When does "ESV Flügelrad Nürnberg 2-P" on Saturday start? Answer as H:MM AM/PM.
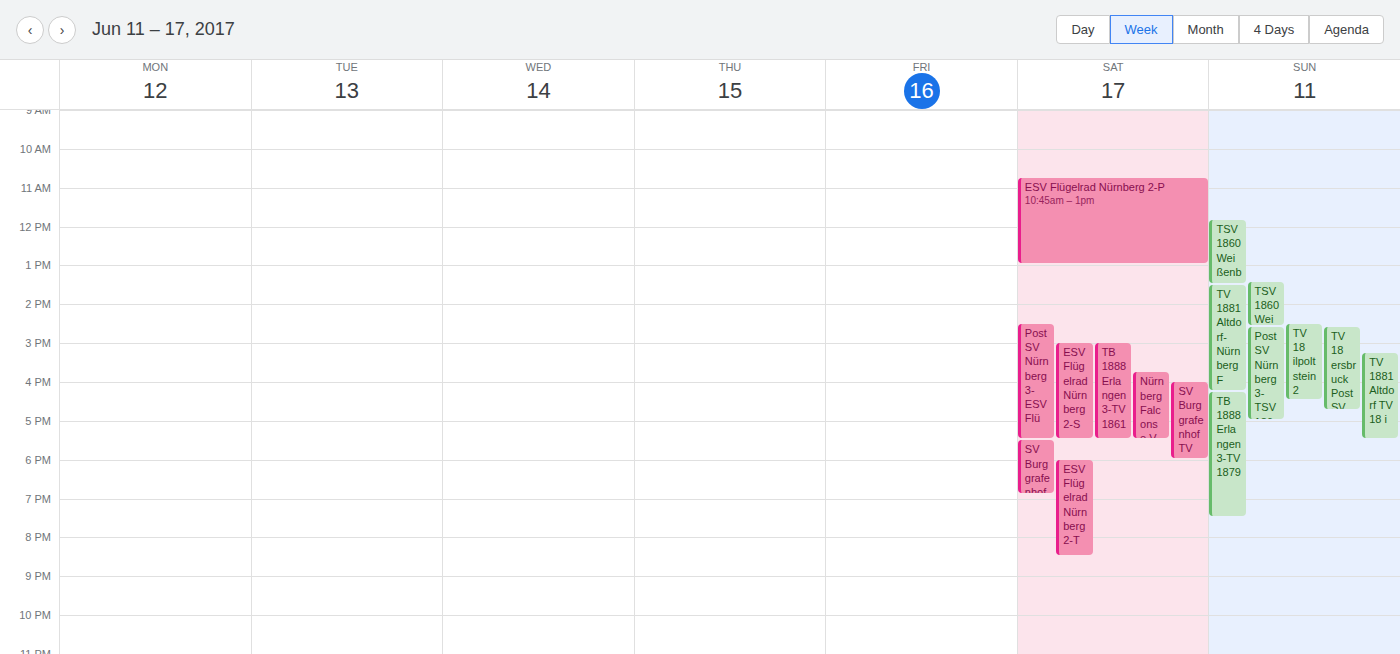
10:45 AM